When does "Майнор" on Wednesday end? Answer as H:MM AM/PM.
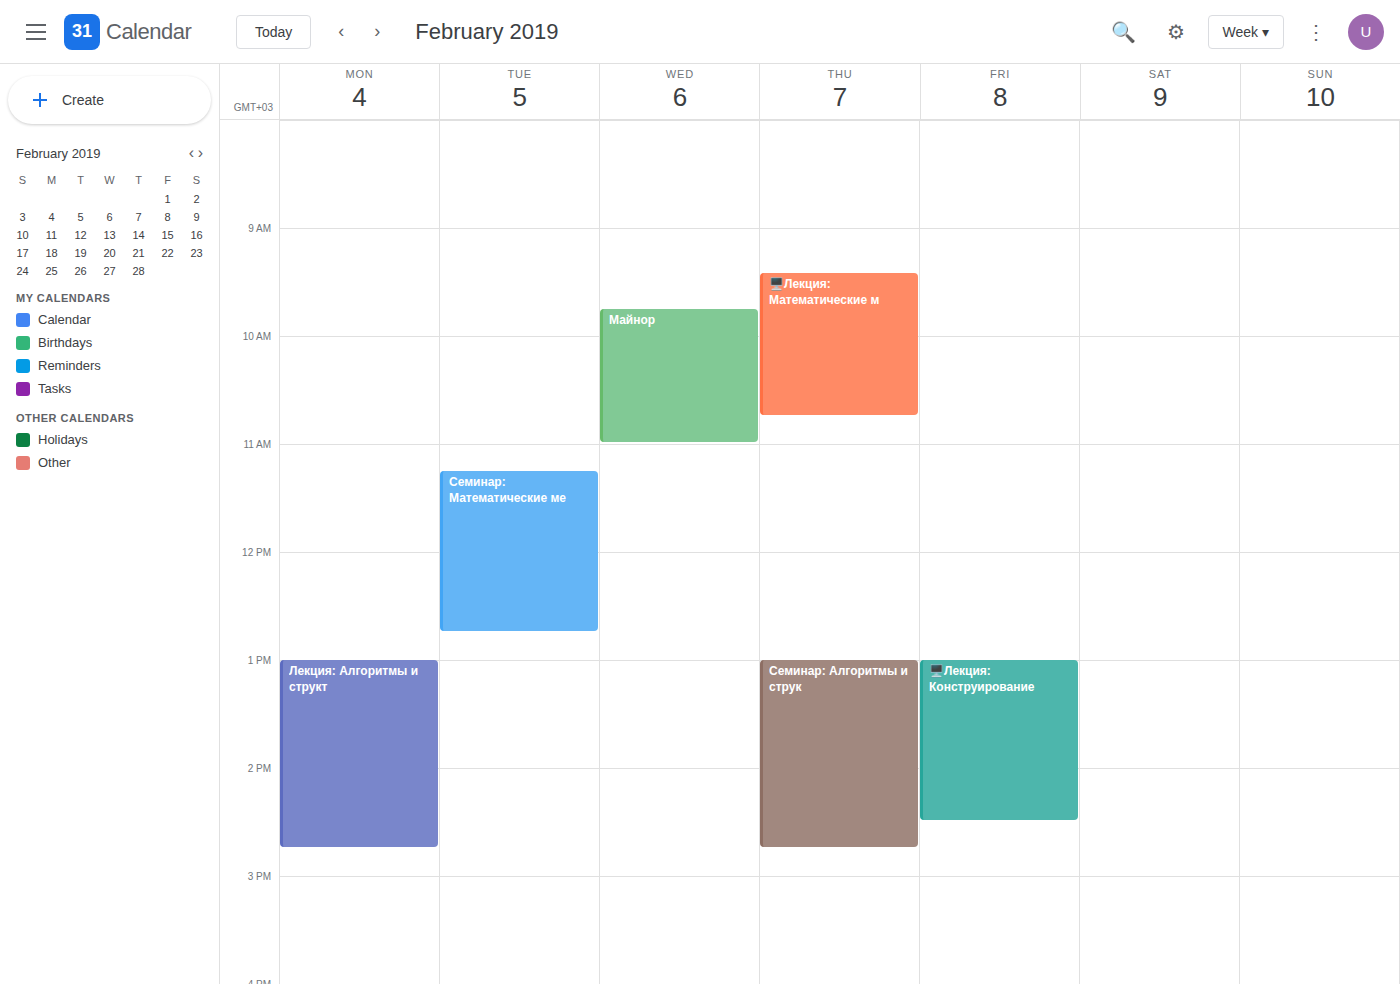
11:00 AM